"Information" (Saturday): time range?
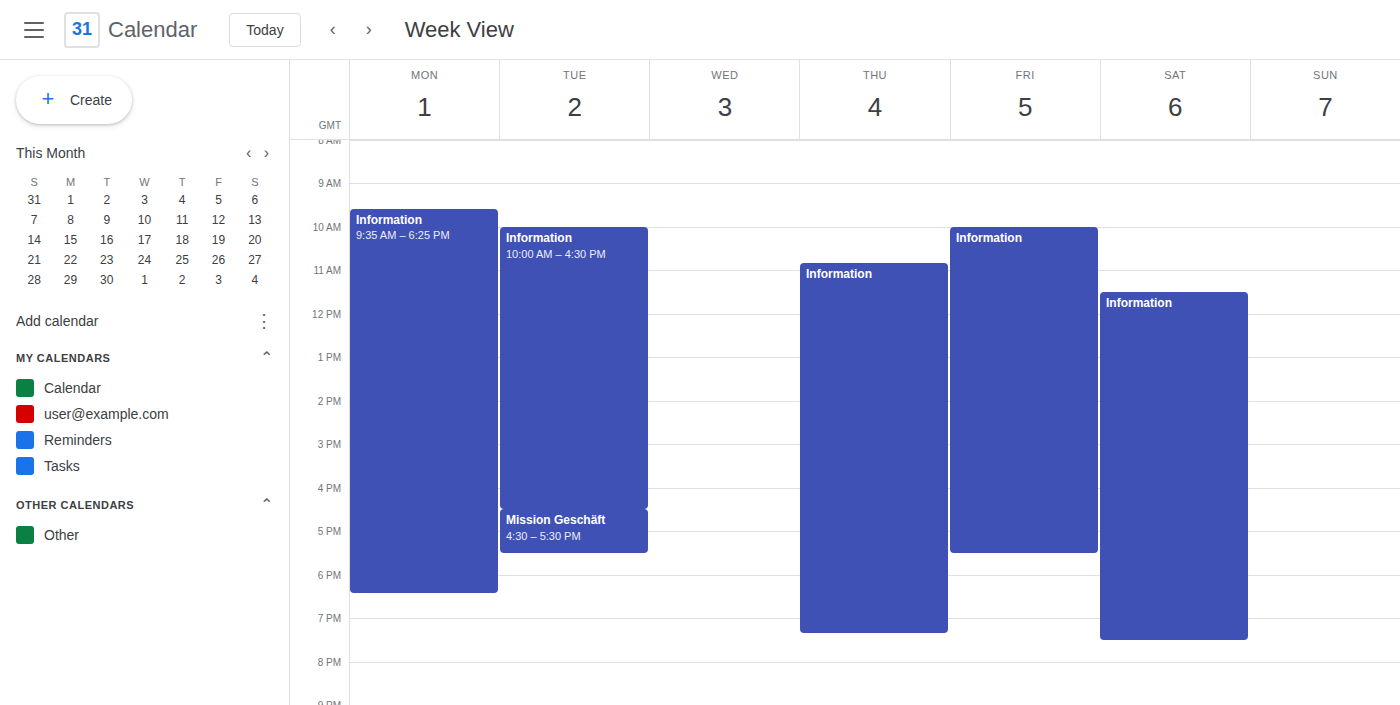
11:30 AM to 7:30 PM